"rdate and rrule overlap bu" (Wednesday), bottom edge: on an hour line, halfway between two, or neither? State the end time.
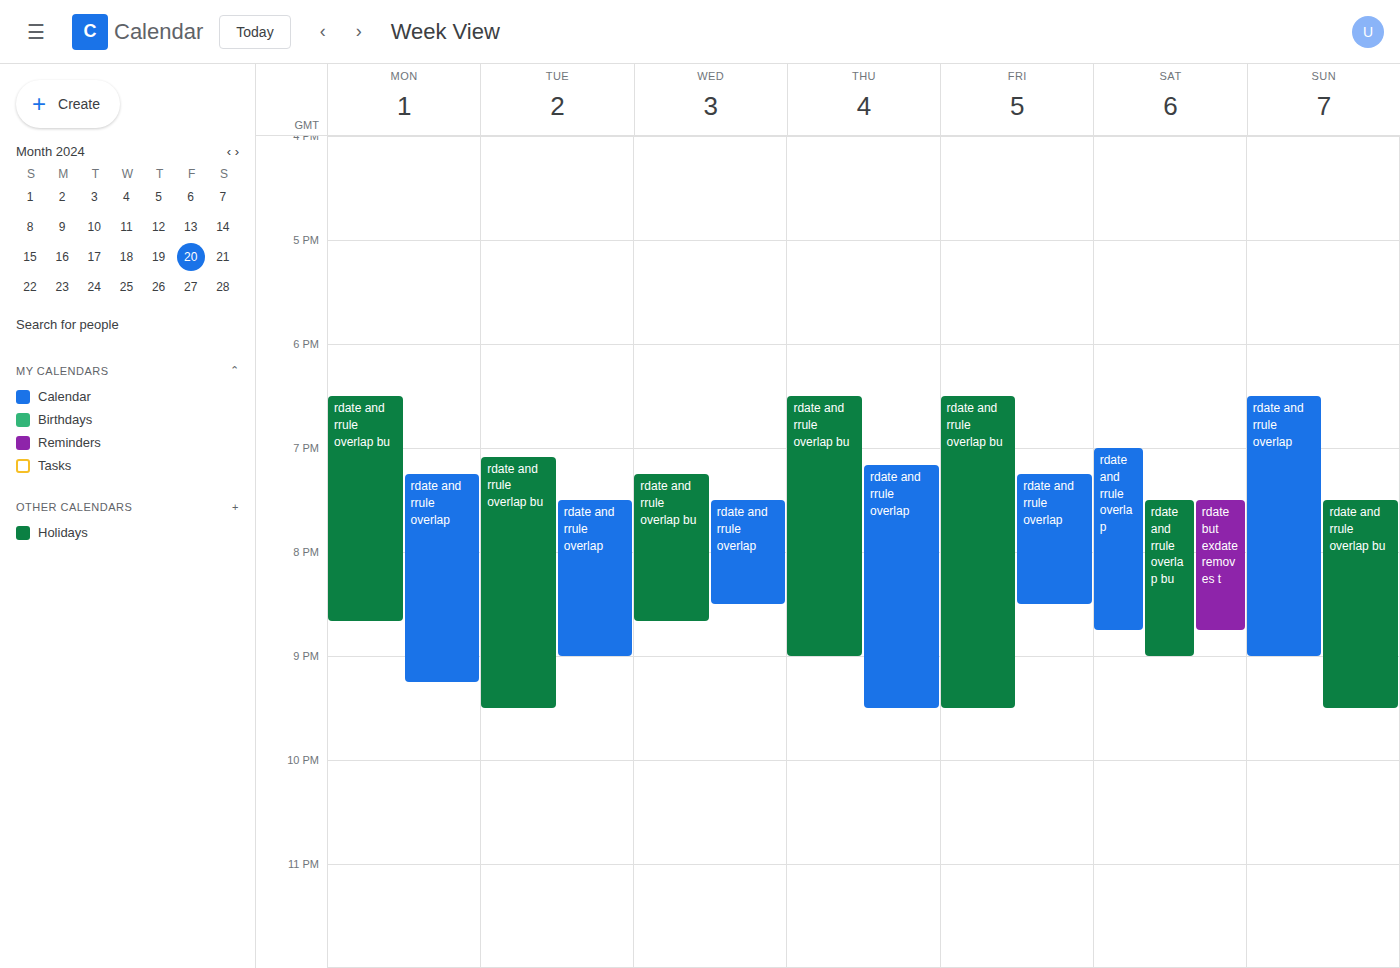
8:40 PM -- neither: 40 minutes below the 8 PM line and 20 minutes above the 9 PM line.